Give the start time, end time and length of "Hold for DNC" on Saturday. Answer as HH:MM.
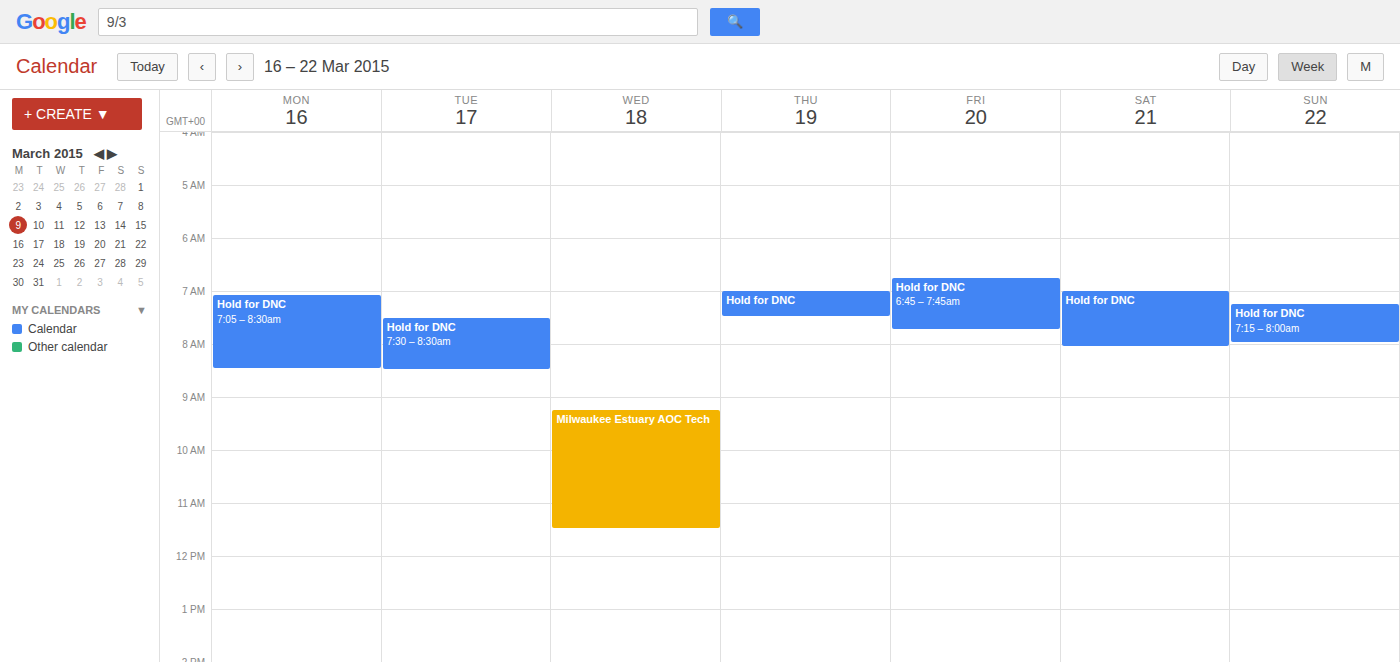
07:00 to 08:05, 1 hour 5 minutes